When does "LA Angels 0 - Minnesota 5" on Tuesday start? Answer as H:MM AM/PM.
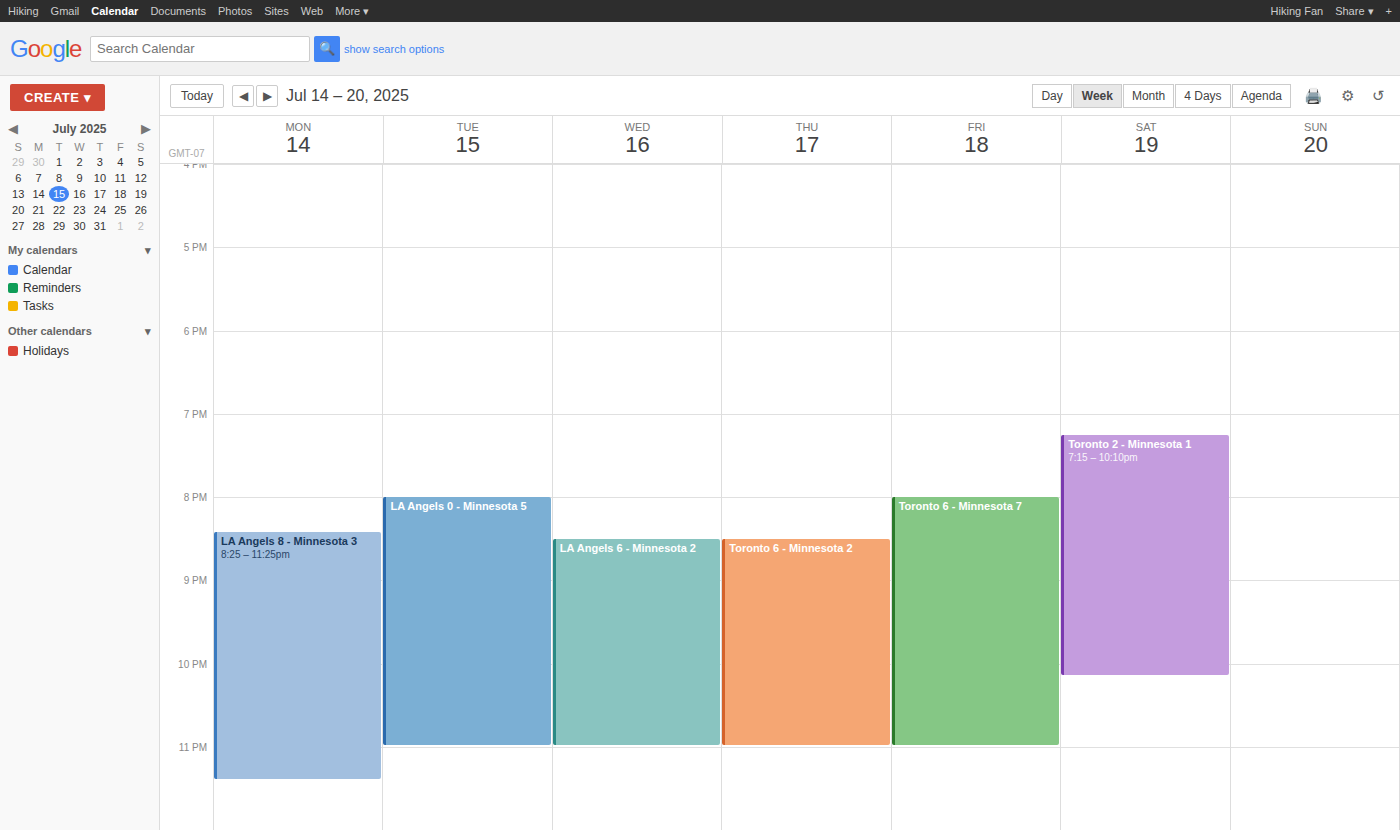
8:00 PM